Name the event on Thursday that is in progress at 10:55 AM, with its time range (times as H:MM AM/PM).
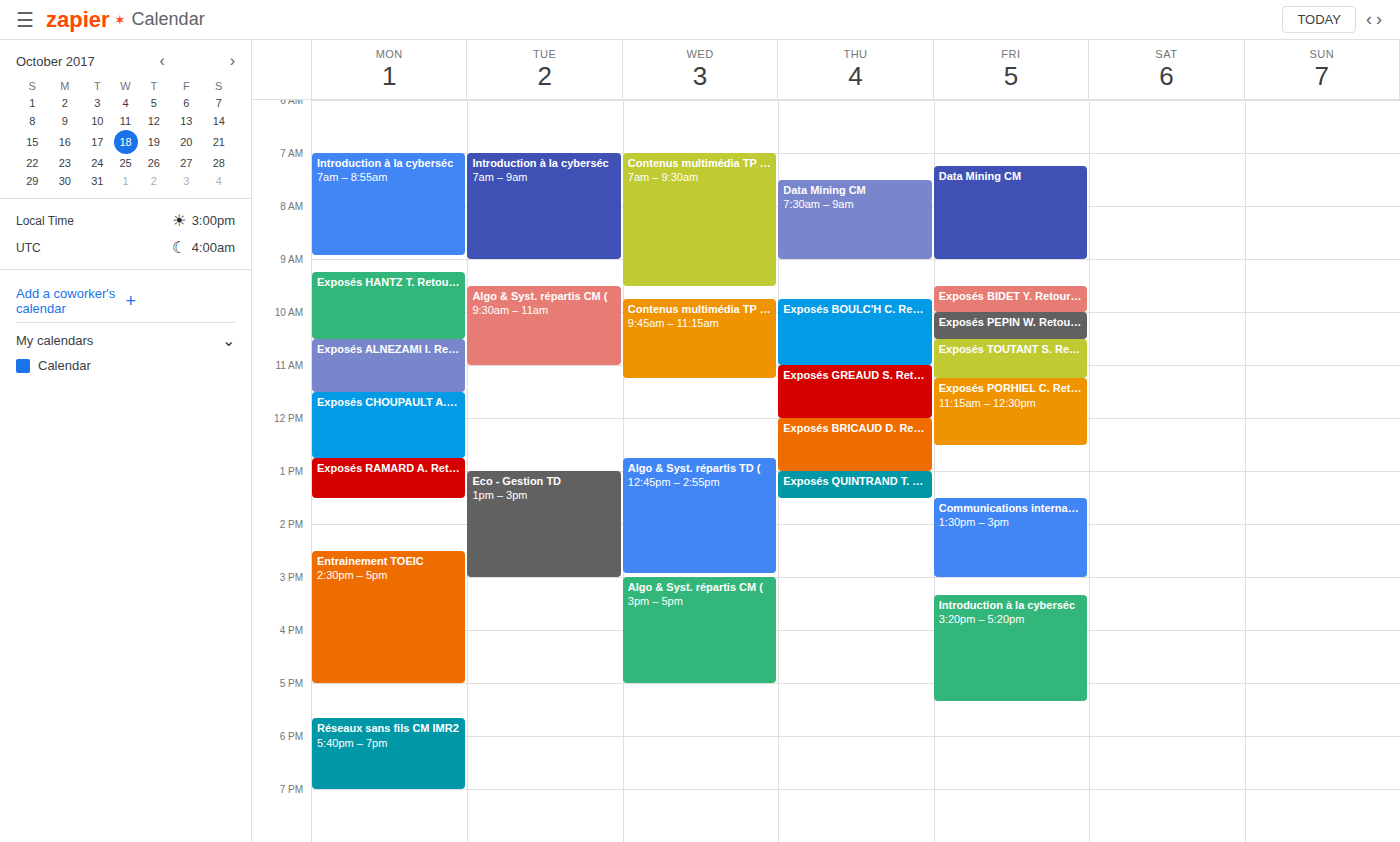
"Exposés BOULC'H C. Retour", 9:45 AM to 11:00 AM